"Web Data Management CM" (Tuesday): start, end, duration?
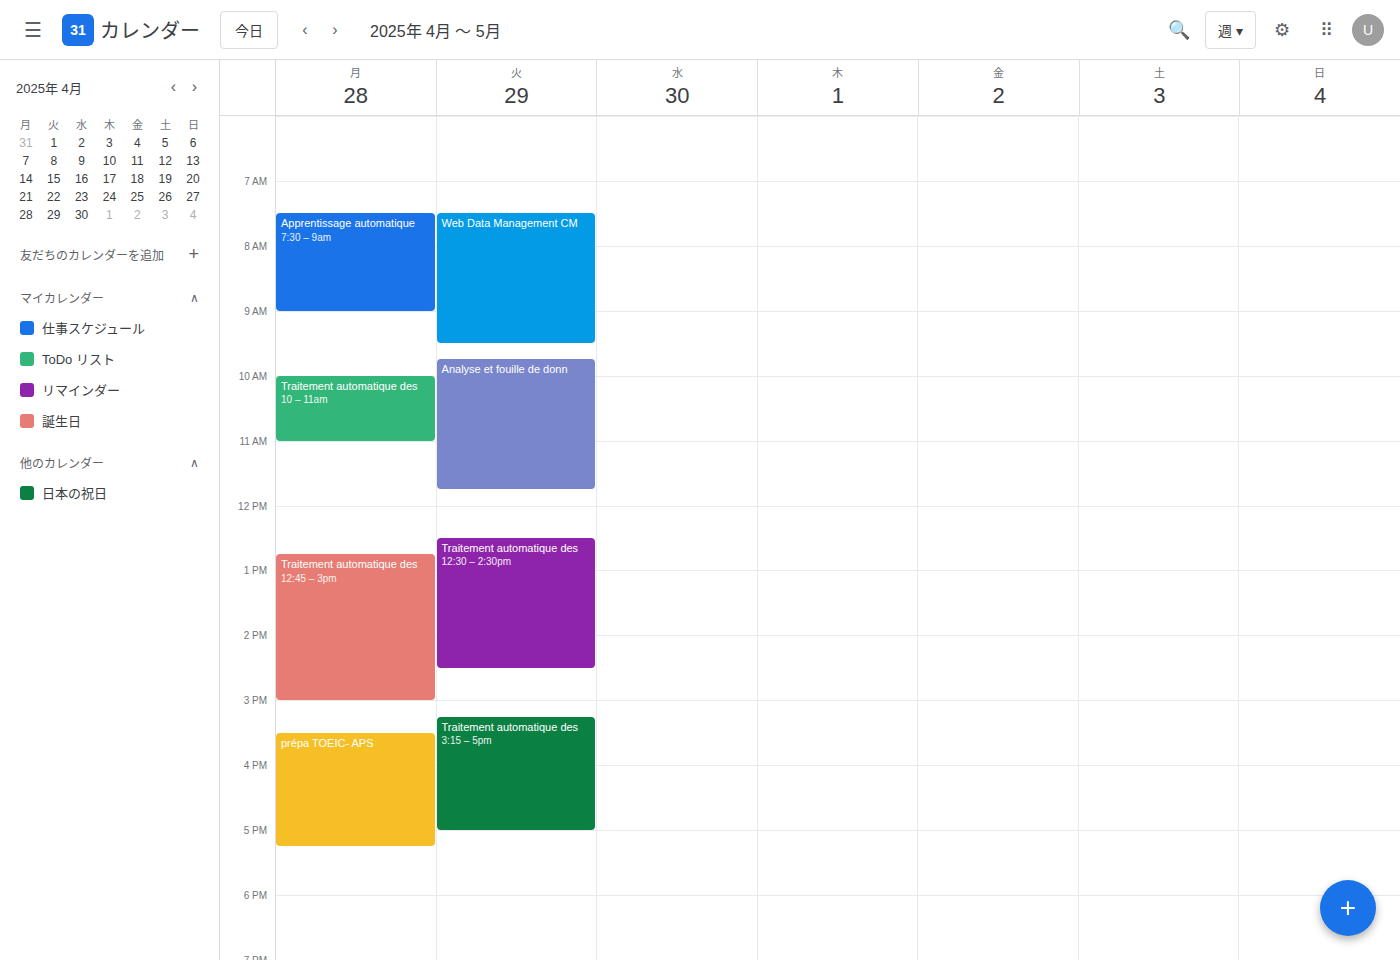
7:30 AM to 9:30 AM, 2 hours